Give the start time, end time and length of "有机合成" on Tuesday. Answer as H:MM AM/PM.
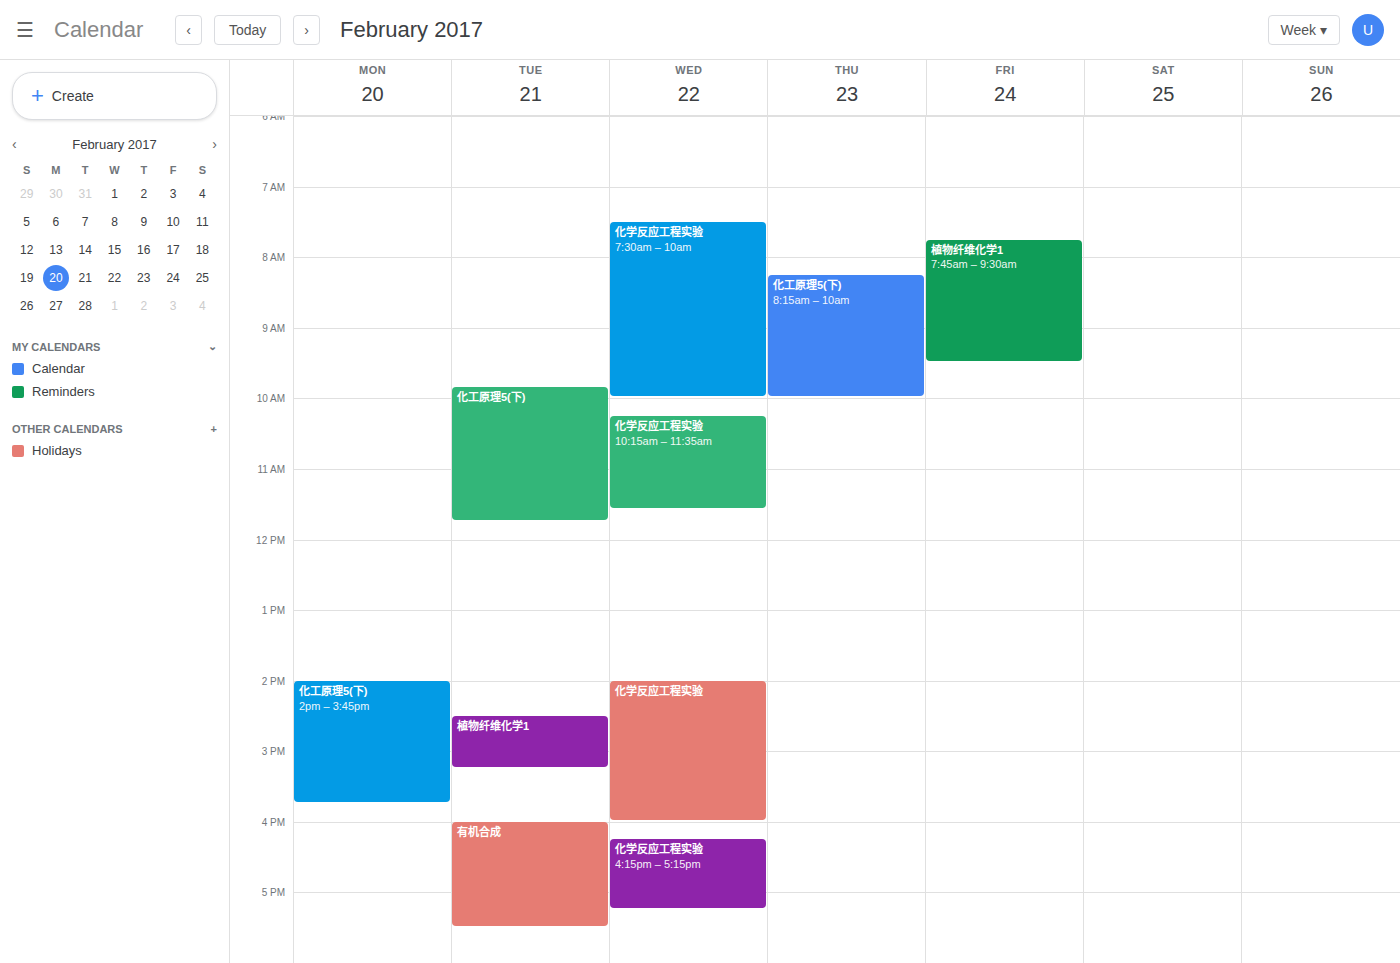
4:00 PM to 5:30 PM, 1 hour 30 minutes